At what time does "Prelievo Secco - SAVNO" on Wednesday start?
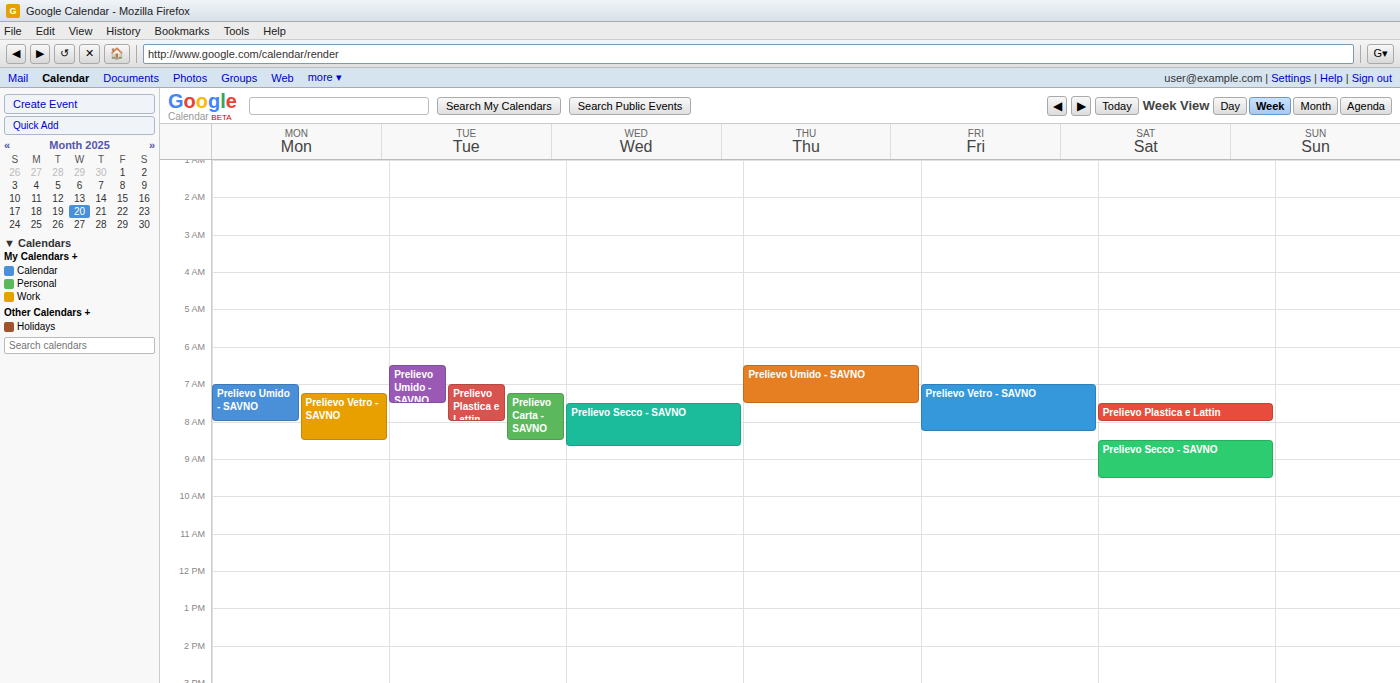
7:30 AM